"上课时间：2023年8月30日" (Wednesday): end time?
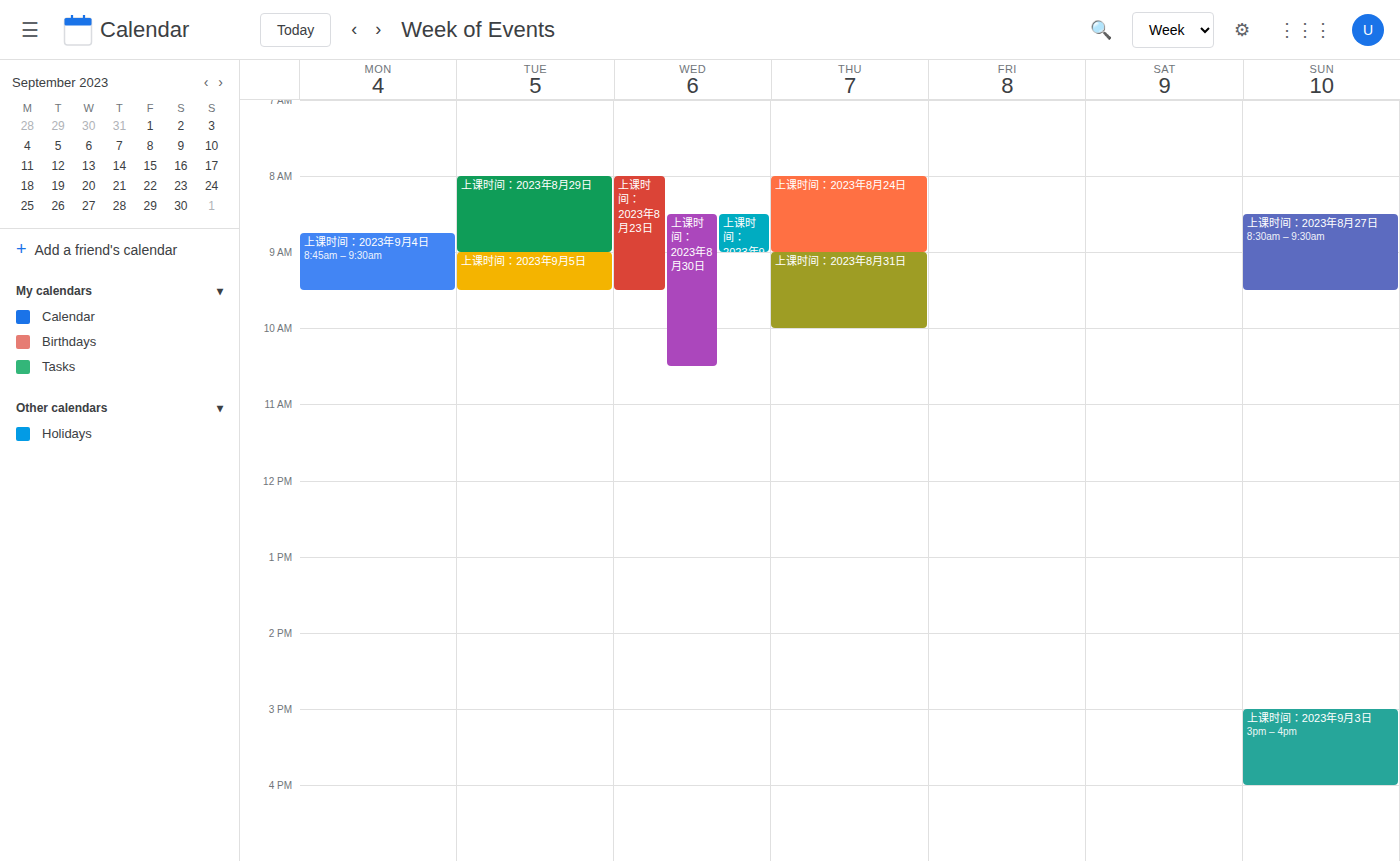
10:30 AM